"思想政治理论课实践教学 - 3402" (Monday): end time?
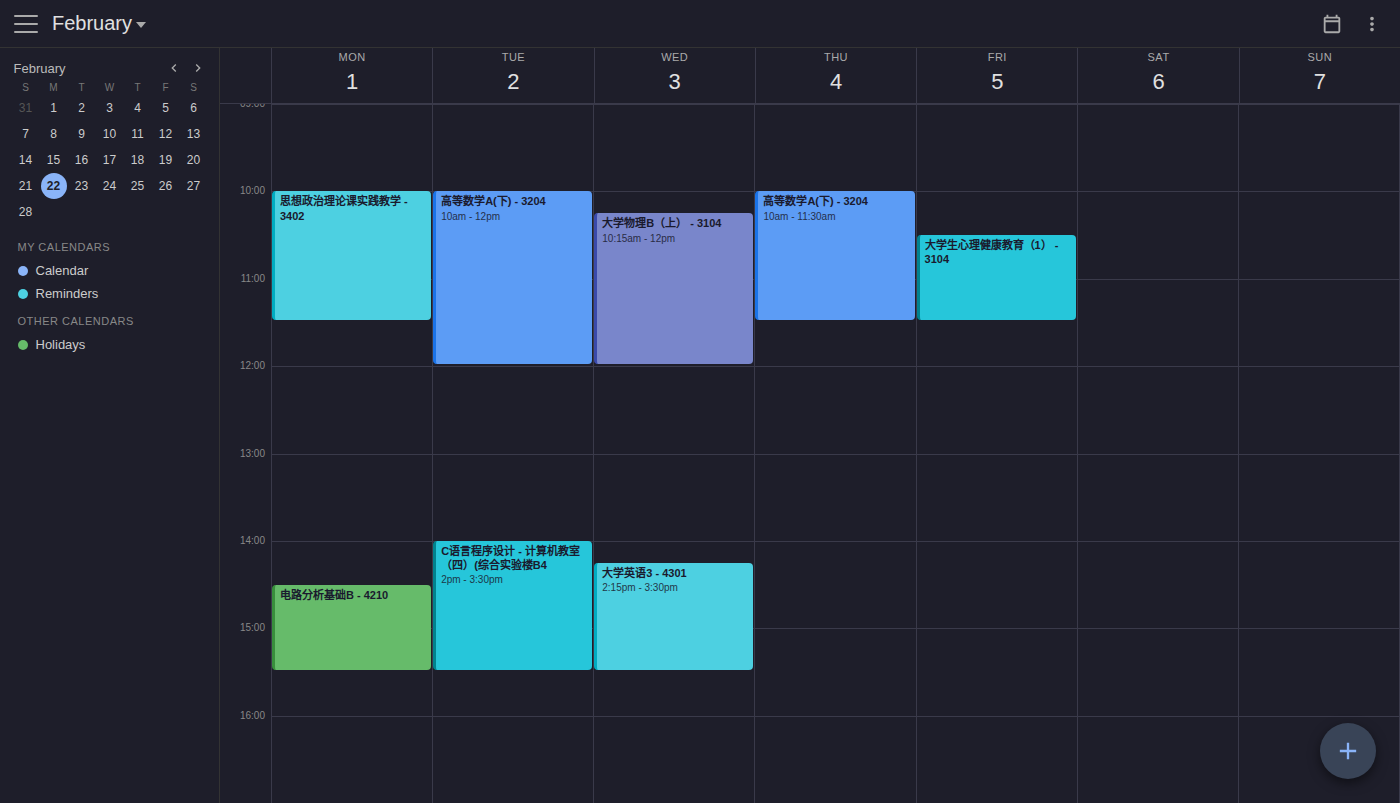
11:30 AM